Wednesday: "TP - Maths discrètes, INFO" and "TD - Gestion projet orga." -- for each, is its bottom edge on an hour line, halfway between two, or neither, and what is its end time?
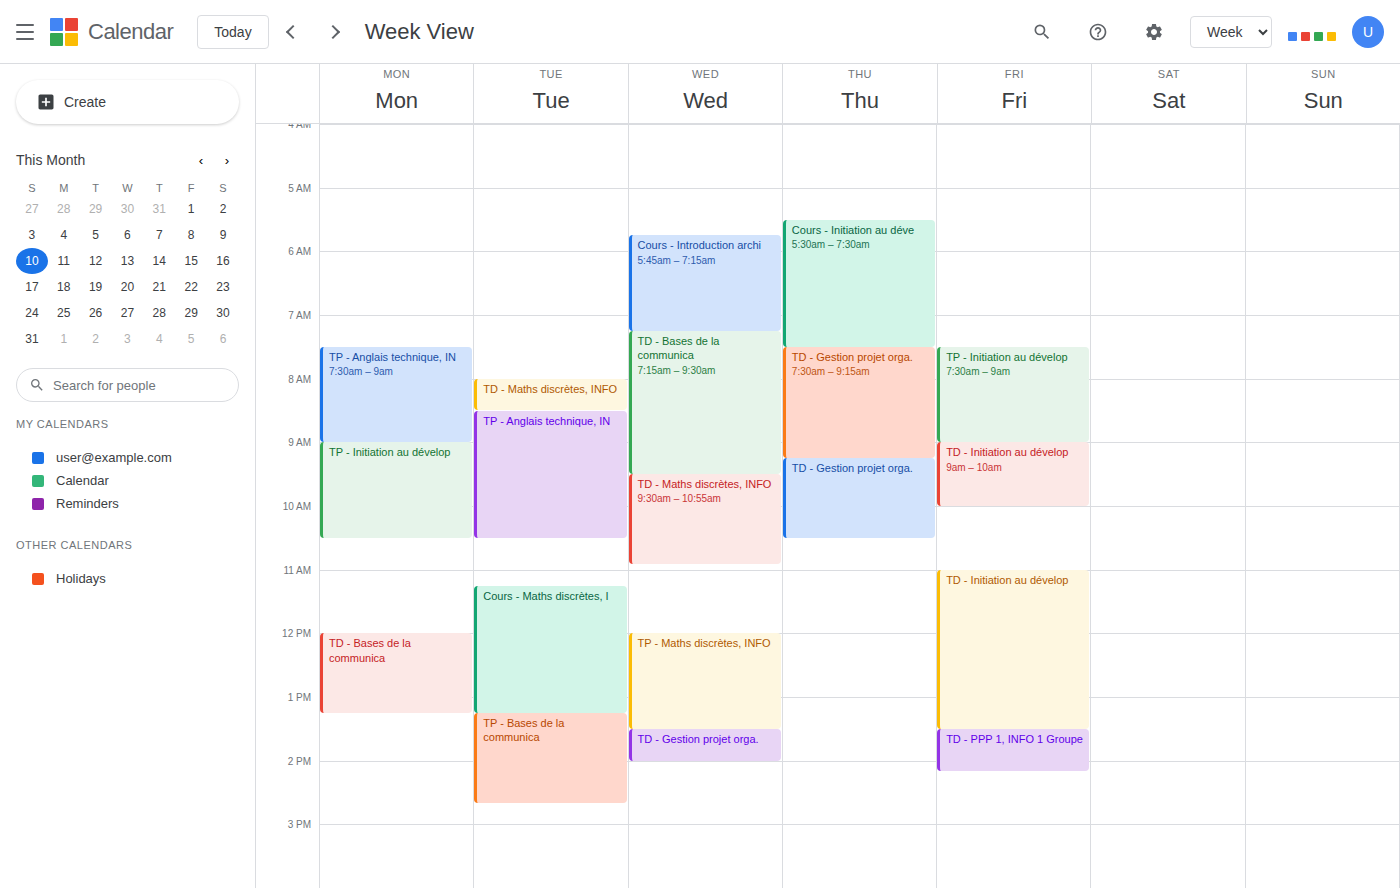
"TP - Maths discrètes, INFO": 1:30 PM, halfway between the 1 PM and 2 PM lines. "TD - Gestion projet orga.": 2:00 PM, exactly on the 2 PM line.